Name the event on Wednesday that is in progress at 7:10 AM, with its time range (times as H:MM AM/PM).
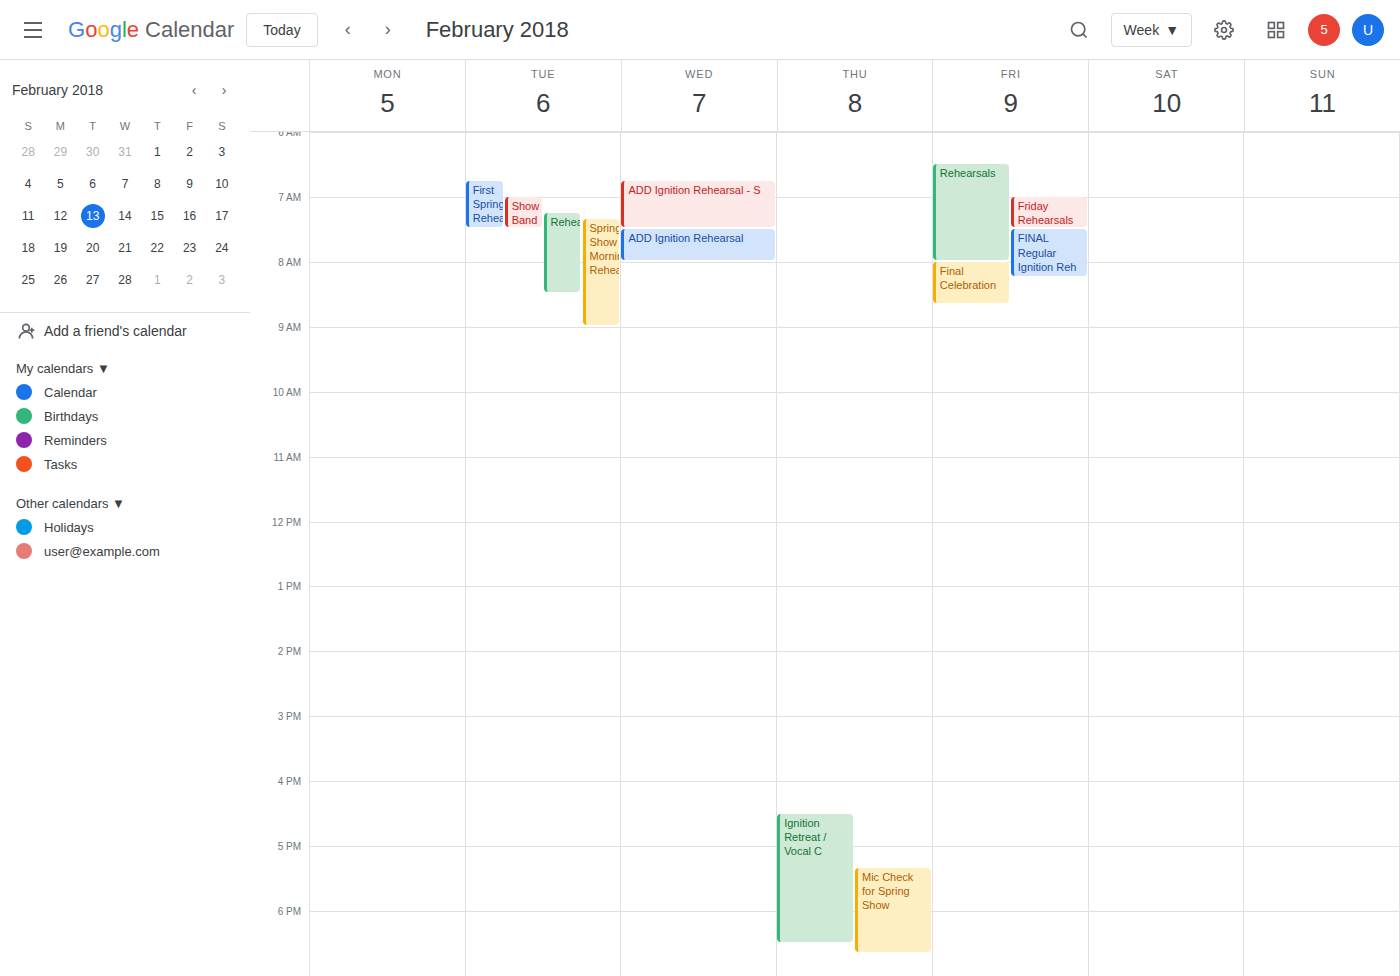
"ADD Ignition Rehearsal - S", 6:45 AM to 7:30 AM